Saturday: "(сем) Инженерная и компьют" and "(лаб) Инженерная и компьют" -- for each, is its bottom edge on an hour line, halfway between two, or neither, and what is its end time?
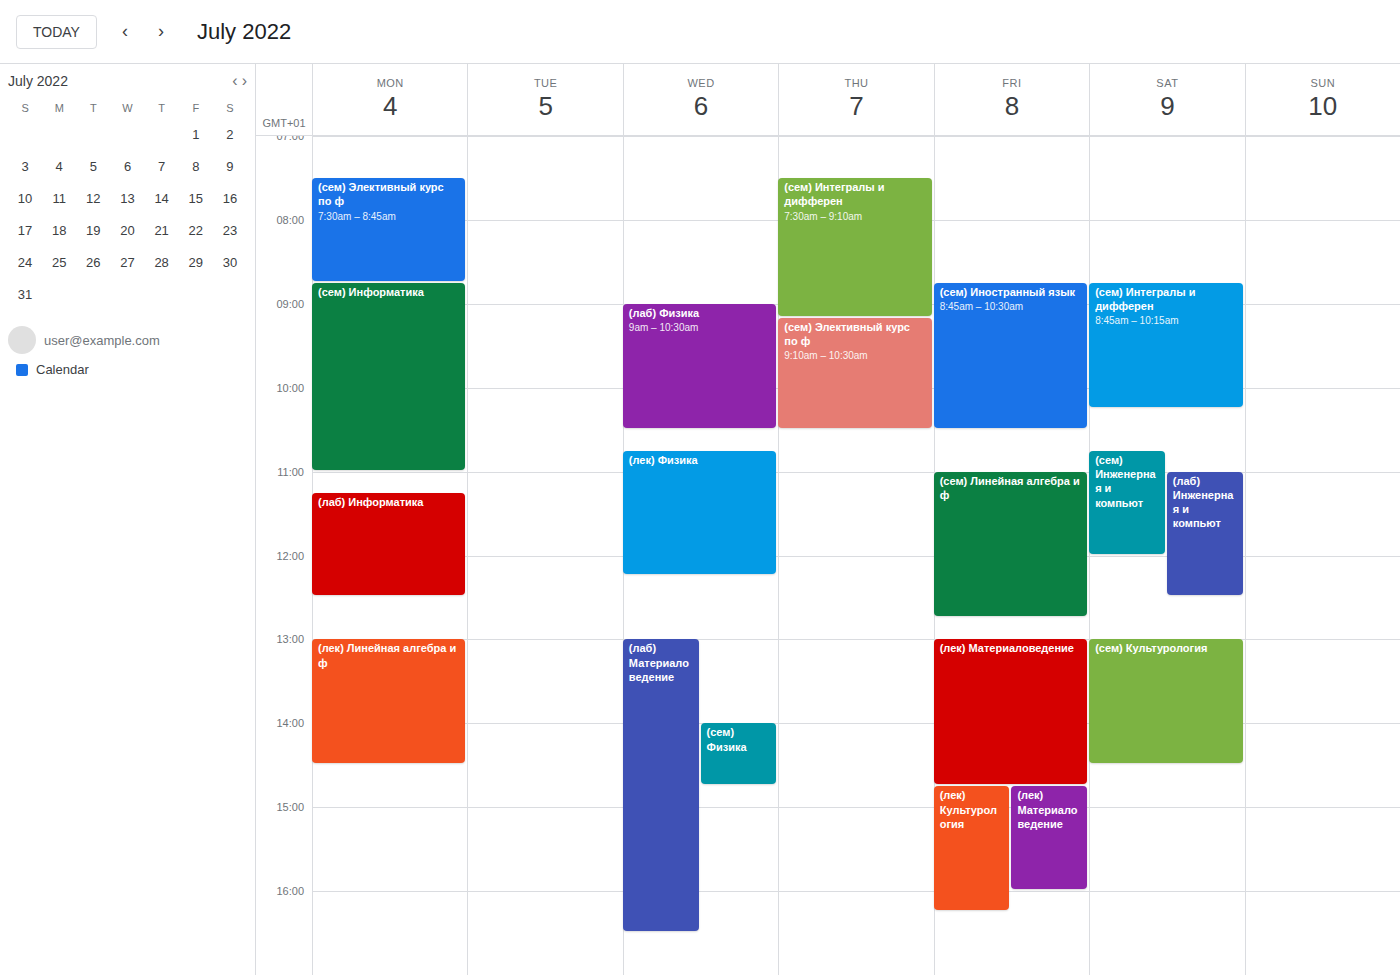
"(сем) Инженерная и компьют": 12:00, exactly on the 12:00 line. "(лаб) Инженерная и компьют": 12:30, halfway between the 12:00 and 13:00 lines.